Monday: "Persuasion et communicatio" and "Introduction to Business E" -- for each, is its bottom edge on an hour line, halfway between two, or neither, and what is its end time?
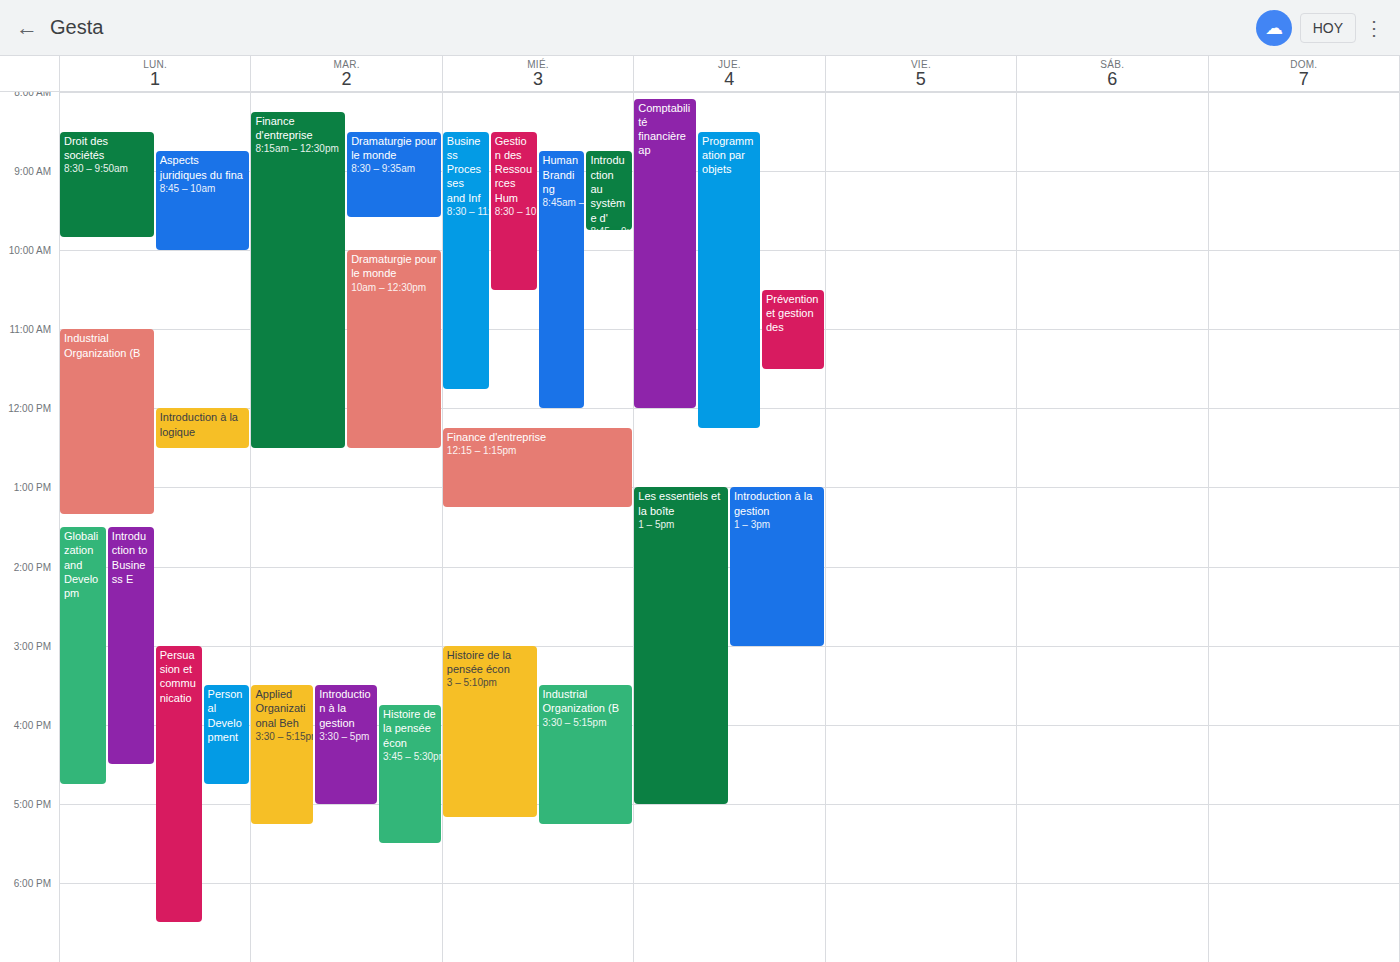
"Persuasion et communicatio": 6:30 PM, halfway between the 6 PM and 7 PM lines. "Introduction to Business E": 4:30 PM, halfway between the 4 PM and 5 PM lines.